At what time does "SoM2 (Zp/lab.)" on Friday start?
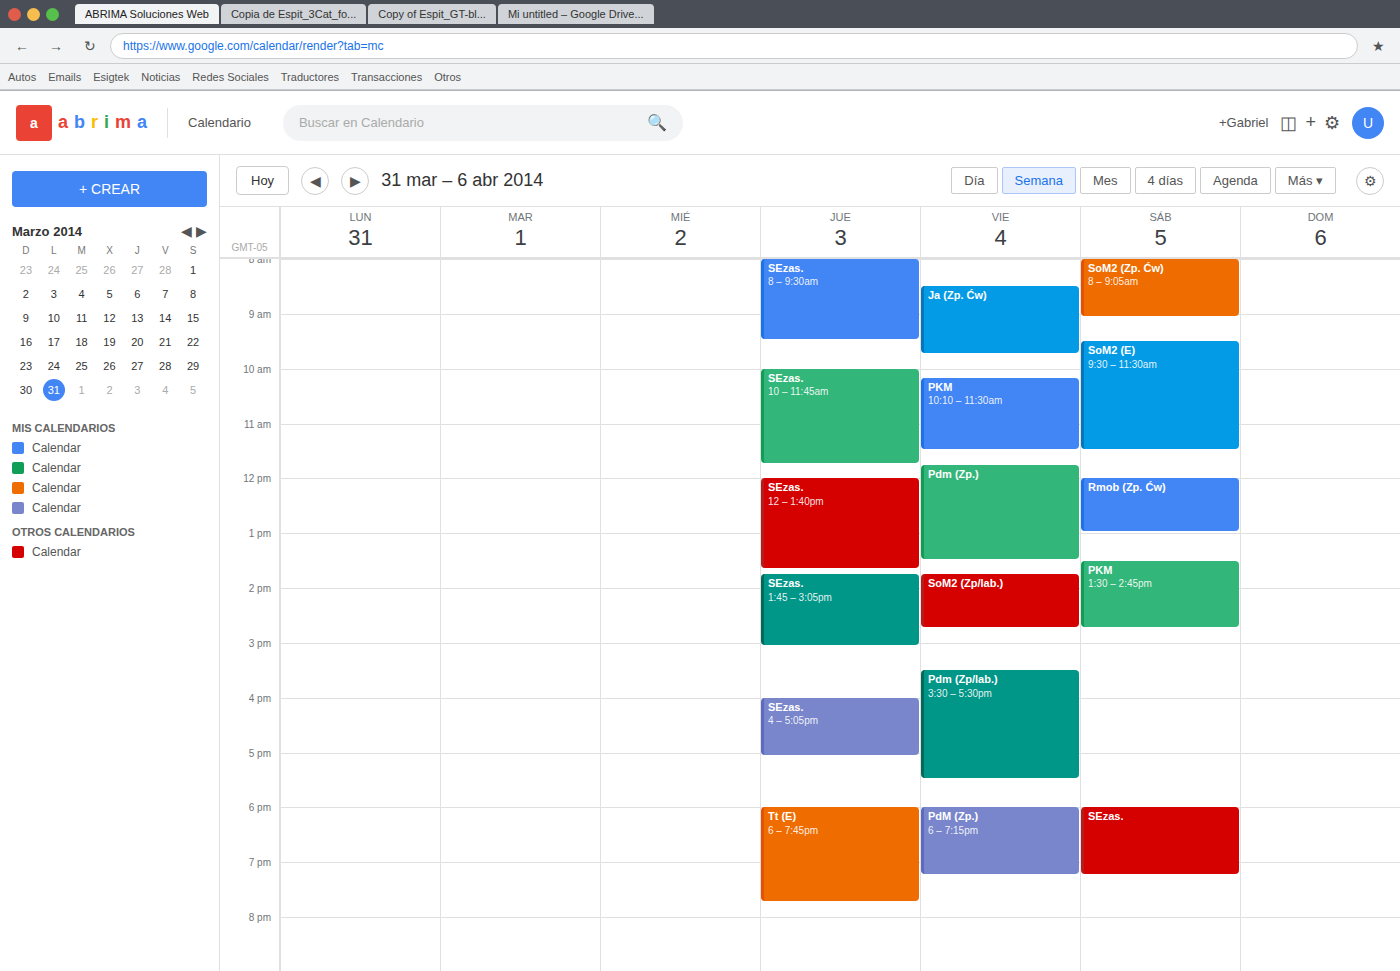
1:45 PM